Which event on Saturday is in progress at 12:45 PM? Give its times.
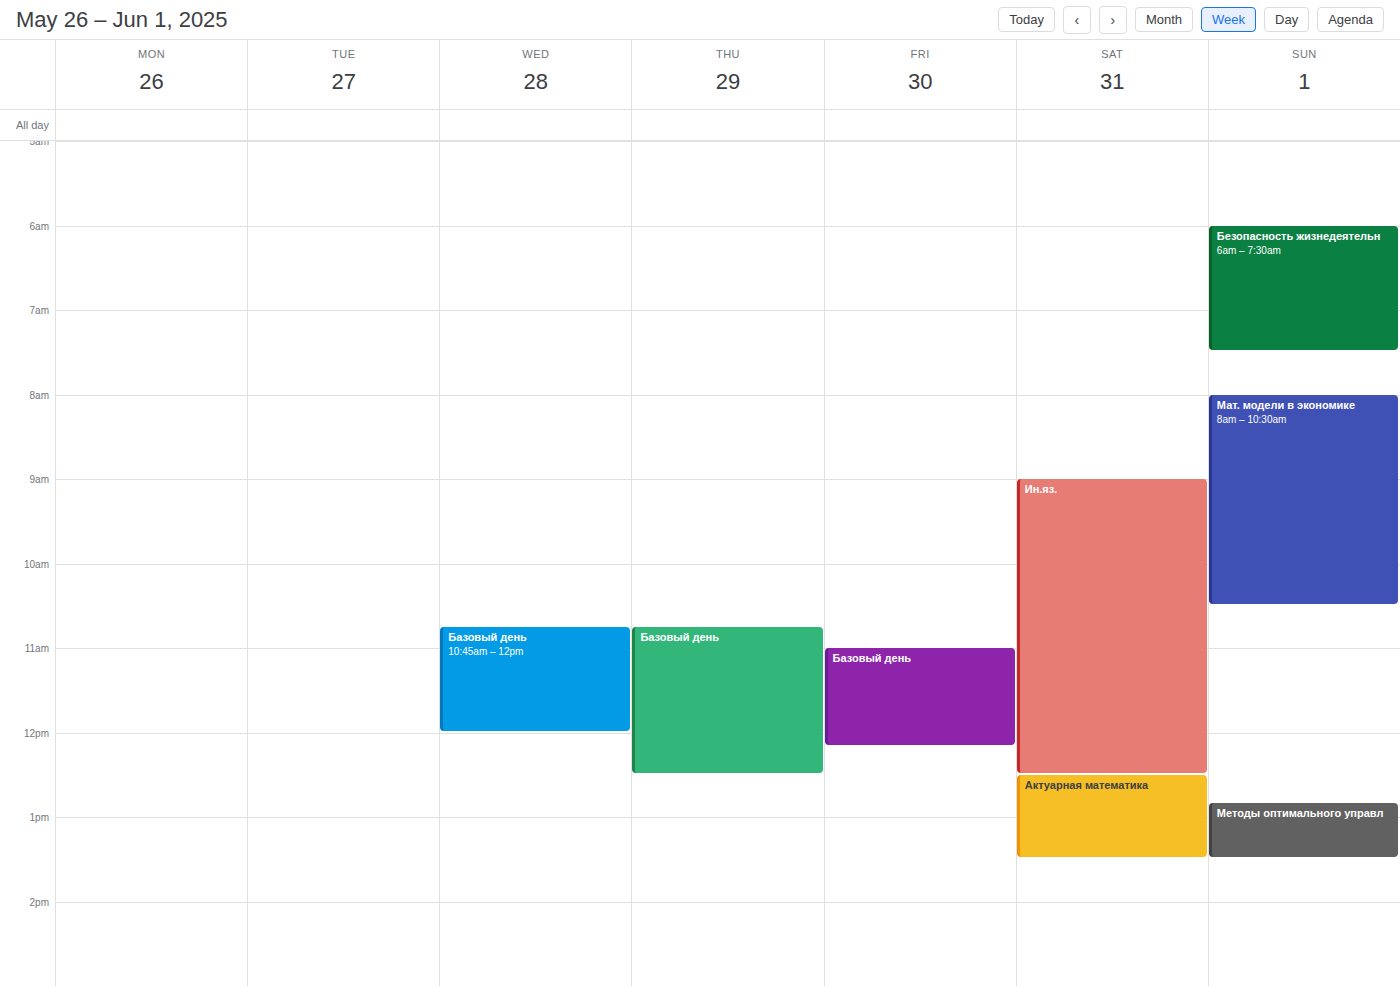
"Актуарная математика", 12:30 PM to 1:30 PM